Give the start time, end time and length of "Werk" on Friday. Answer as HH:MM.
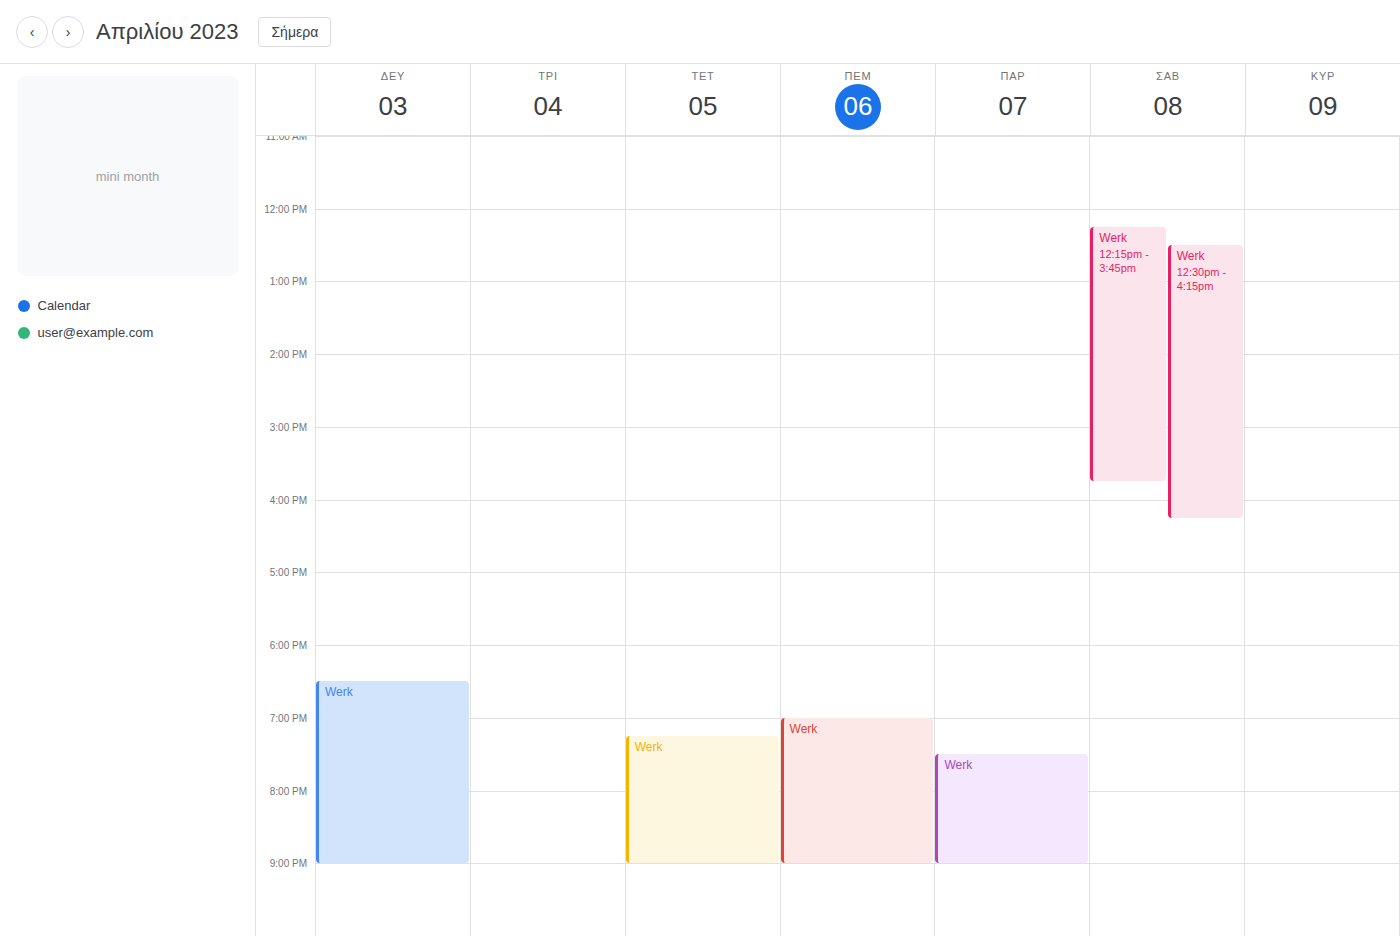
19:30 to 21:00, 1 hour 30 minutes